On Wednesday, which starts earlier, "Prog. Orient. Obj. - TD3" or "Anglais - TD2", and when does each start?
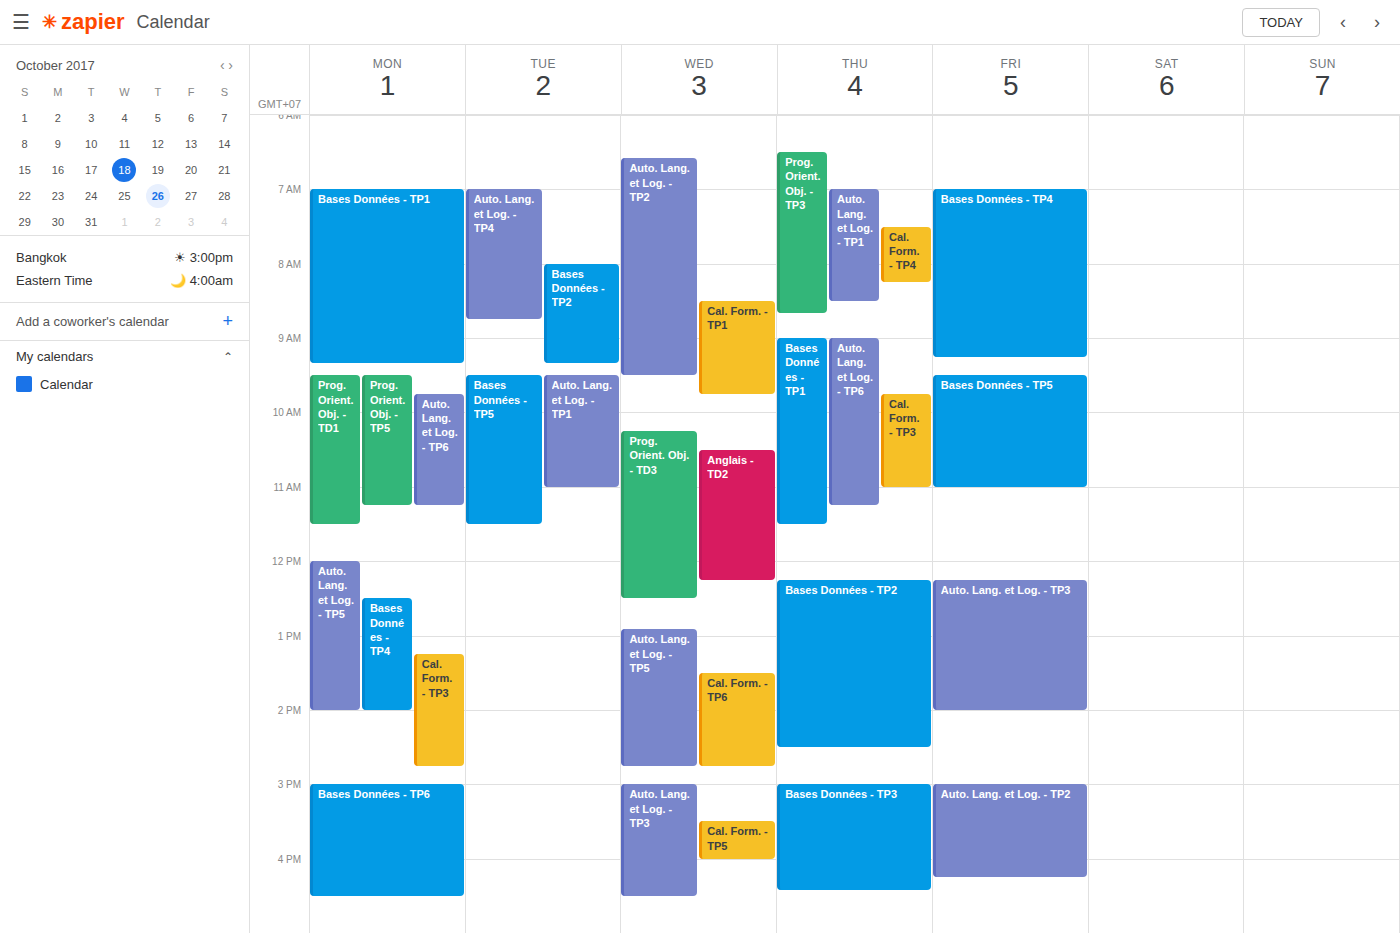
"Prog. Orient. Obj. - TD3" 10:15; "Anglais - TD2" 10:30.